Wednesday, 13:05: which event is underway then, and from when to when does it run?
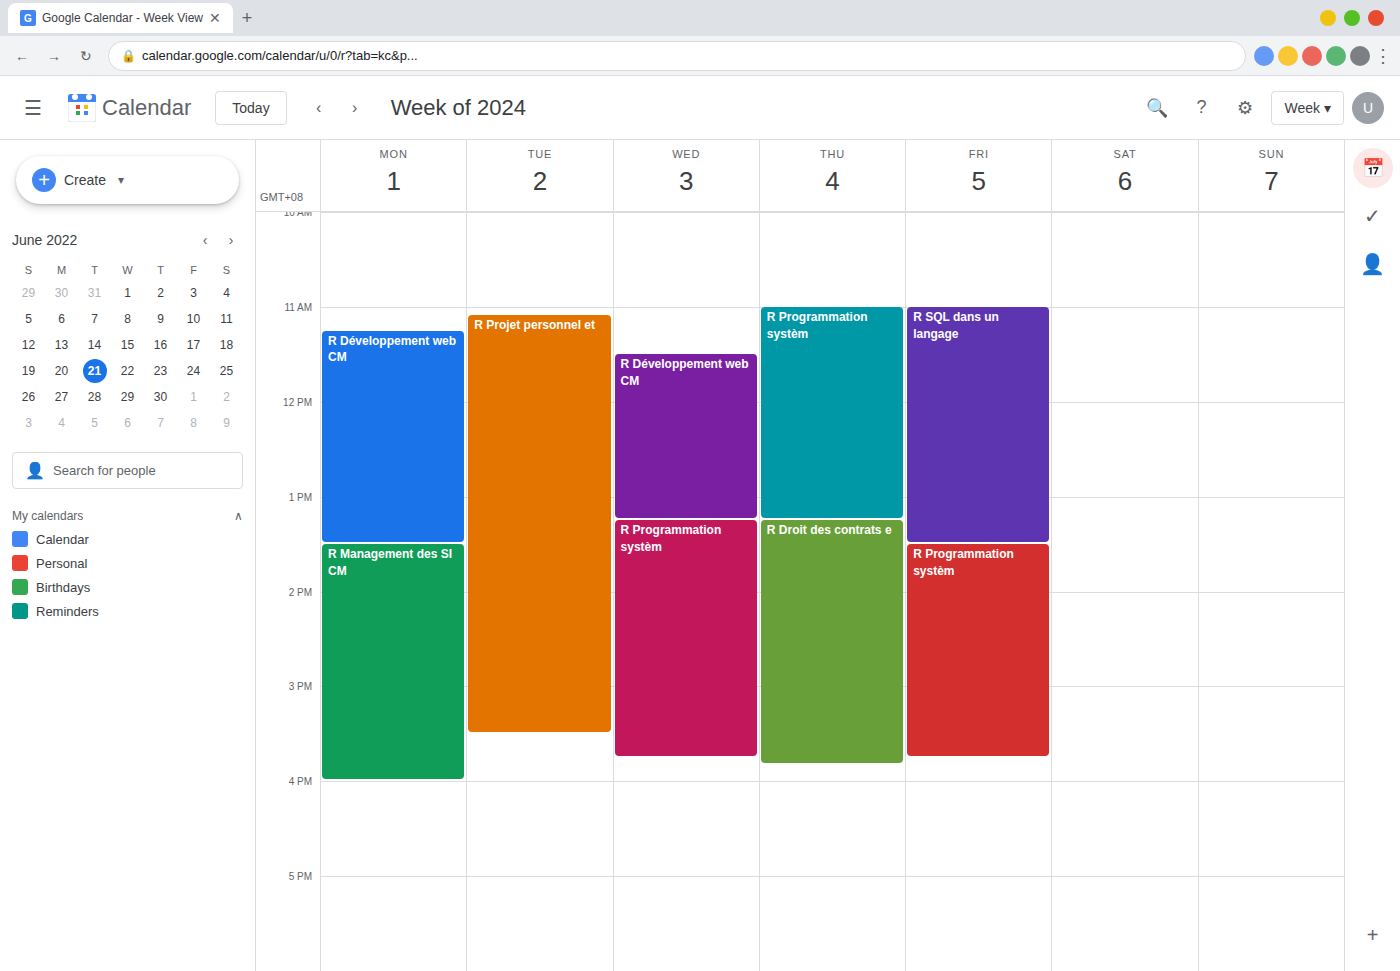
"R Développement web CM", 11:30 to 13:15